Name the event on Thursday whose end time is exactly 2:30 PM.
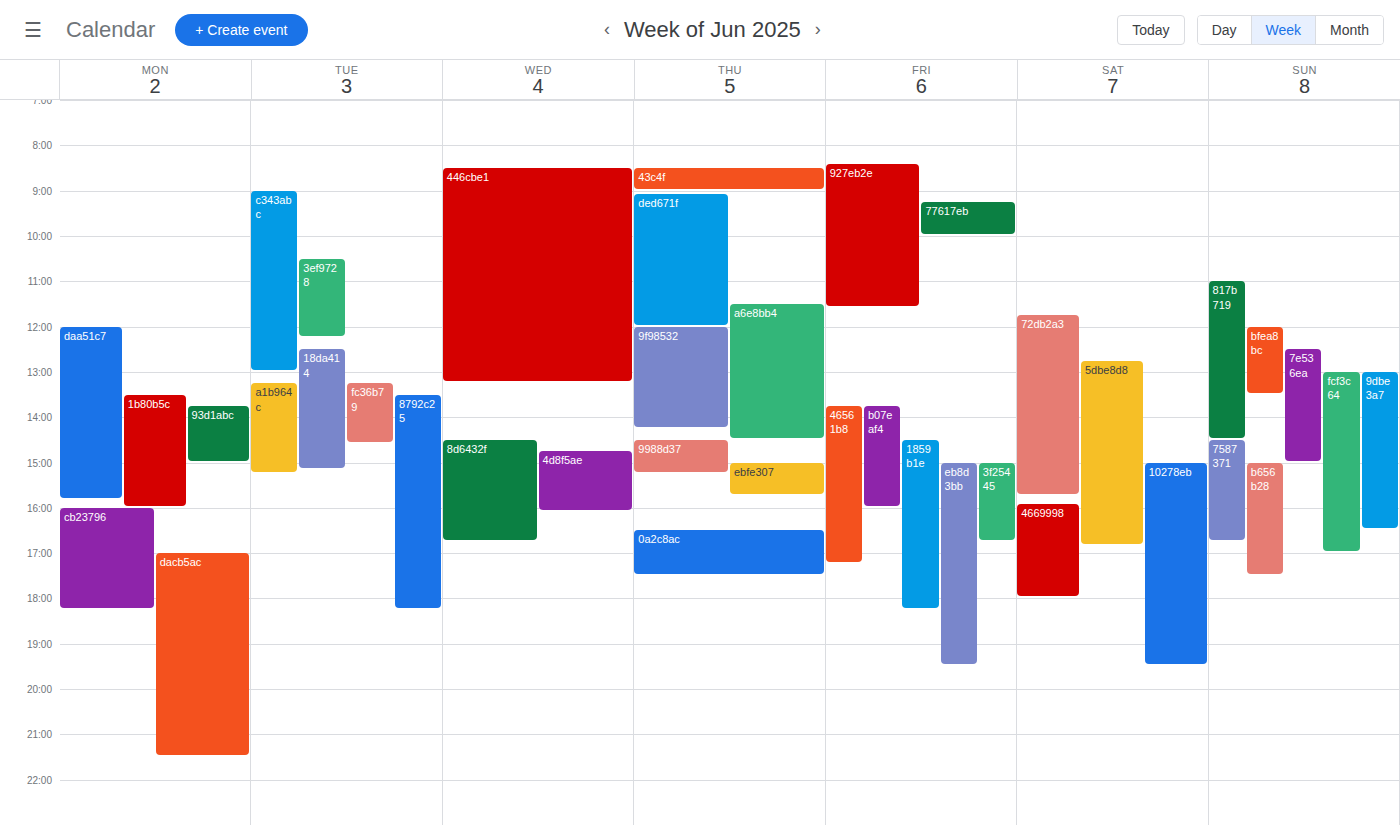
"a6e8bb4"